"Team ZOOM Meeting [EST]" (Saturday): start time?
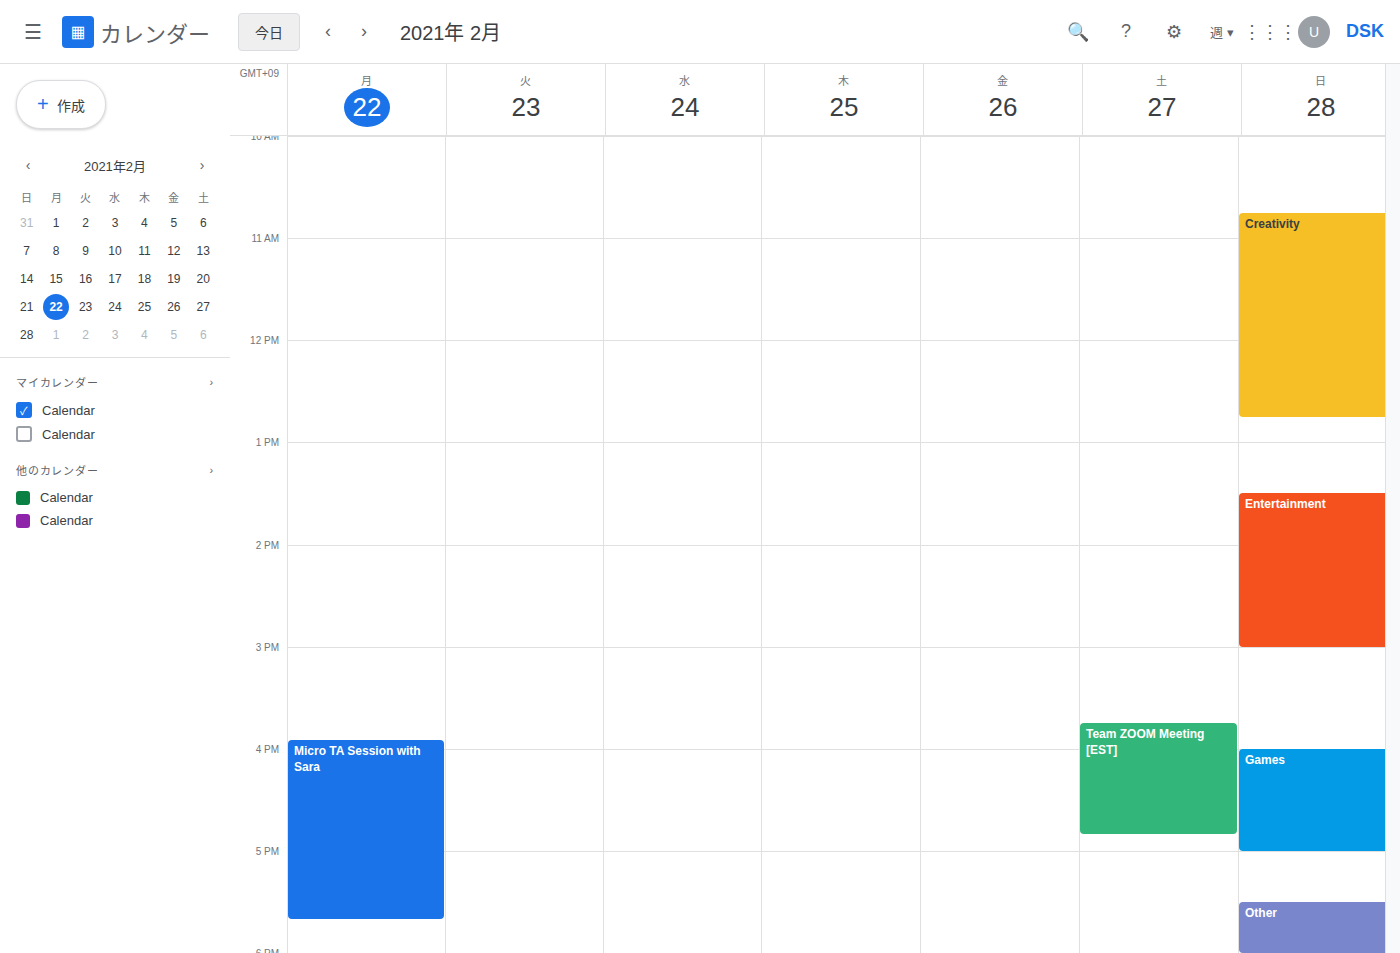
3:45 PM